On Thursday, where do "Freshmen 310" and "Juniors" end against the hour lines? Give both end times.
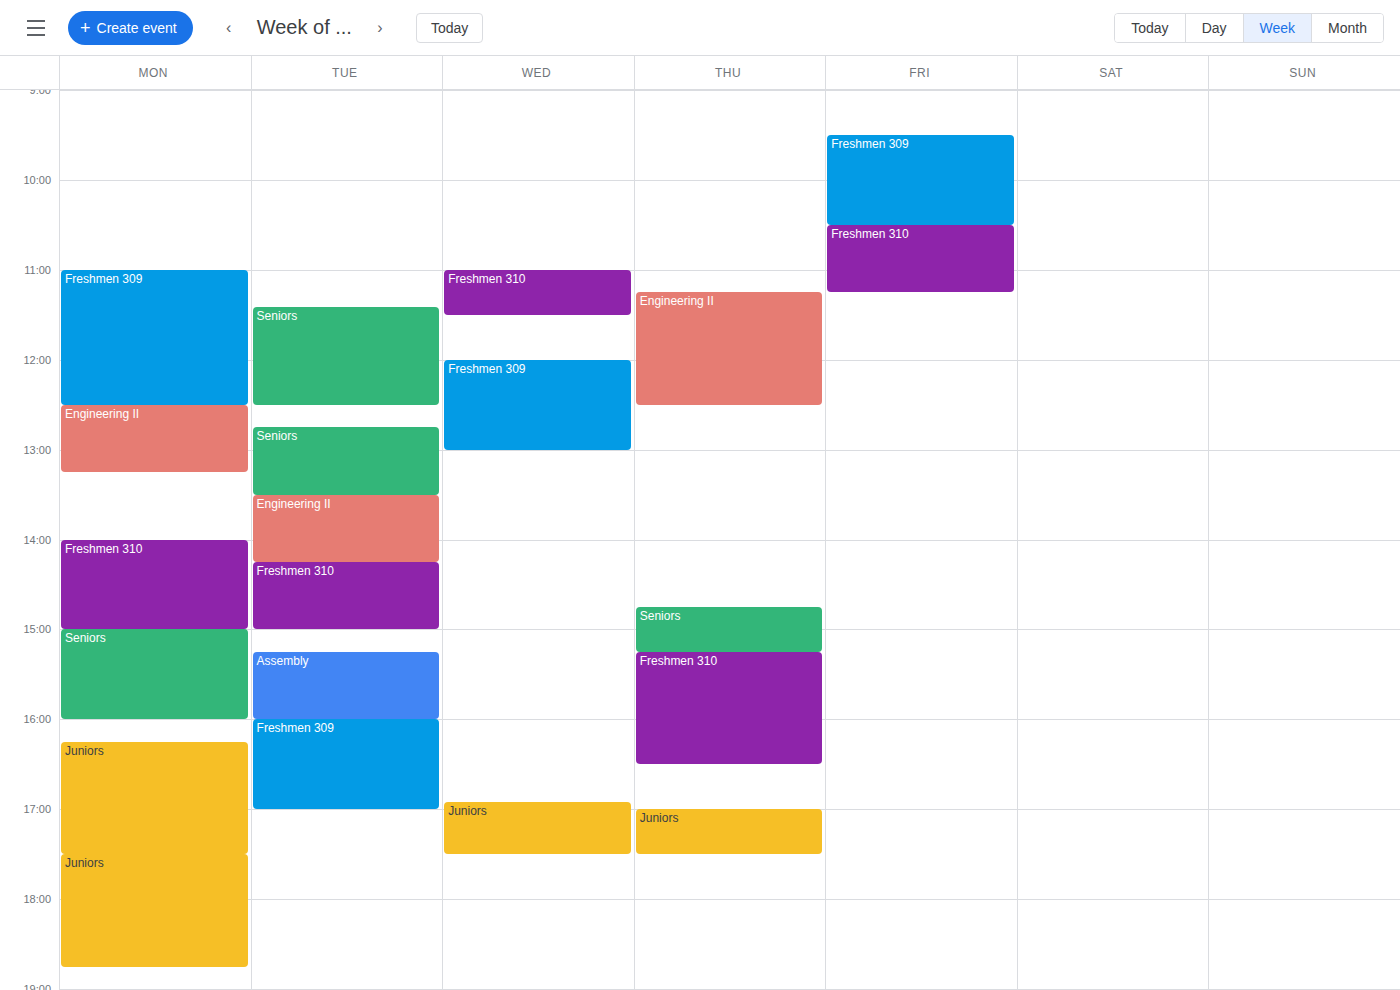
"Freshmen 310": 4:30 PM, halfway between the 4 PM and 5 PM lines. "Juniors": 5:30 PM, halfway between the 5 PM and 6 PM lines.